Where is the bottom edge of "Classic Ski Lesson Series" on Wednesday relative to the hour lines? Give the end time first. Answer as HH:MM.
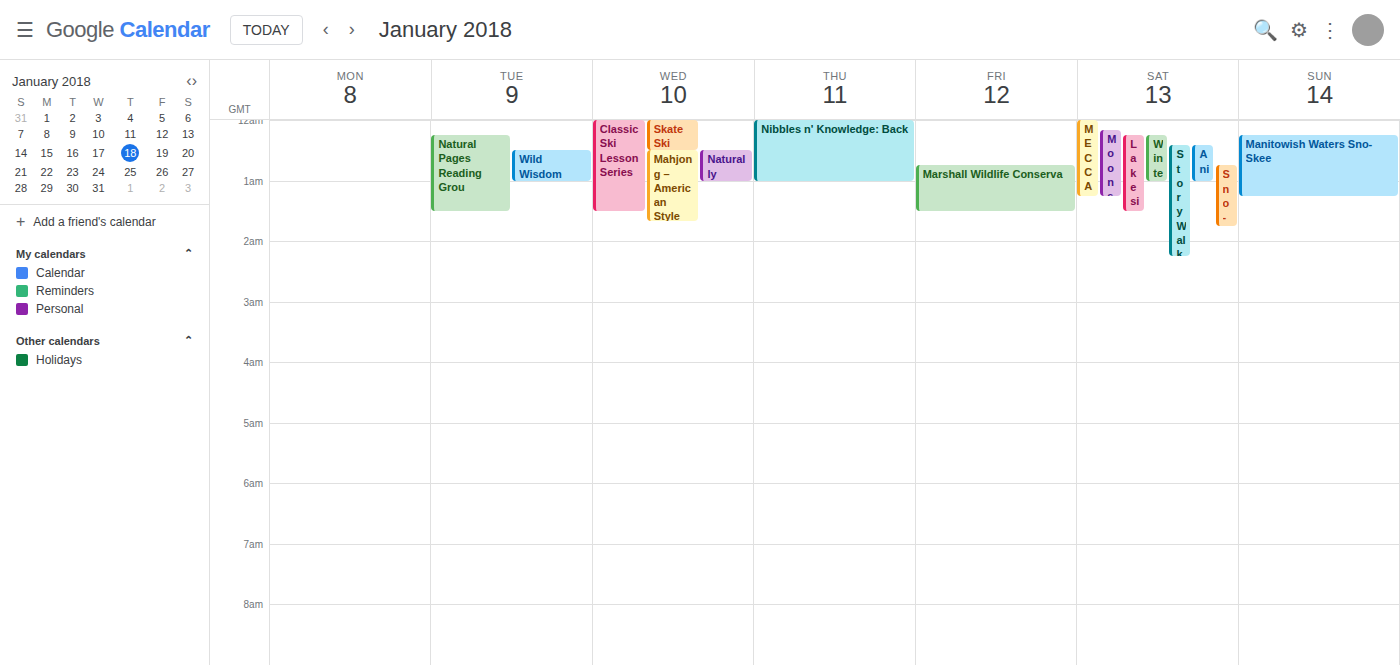
01:30 -- halfway between the 01:00 and 02:00 lines.